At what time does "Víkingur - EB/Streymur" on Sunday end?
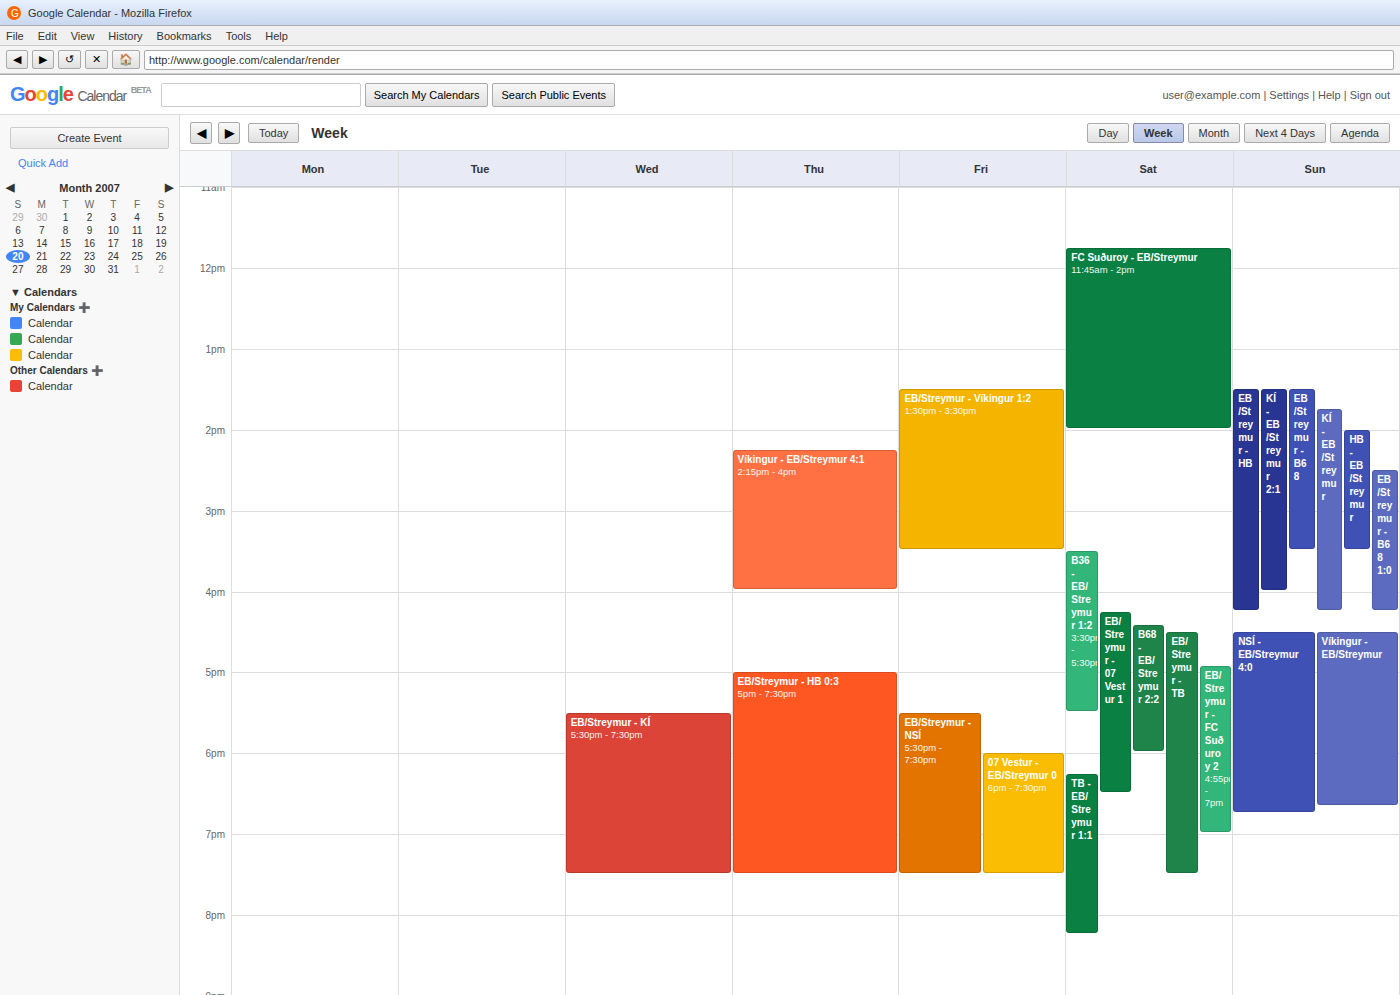
6:40 PM